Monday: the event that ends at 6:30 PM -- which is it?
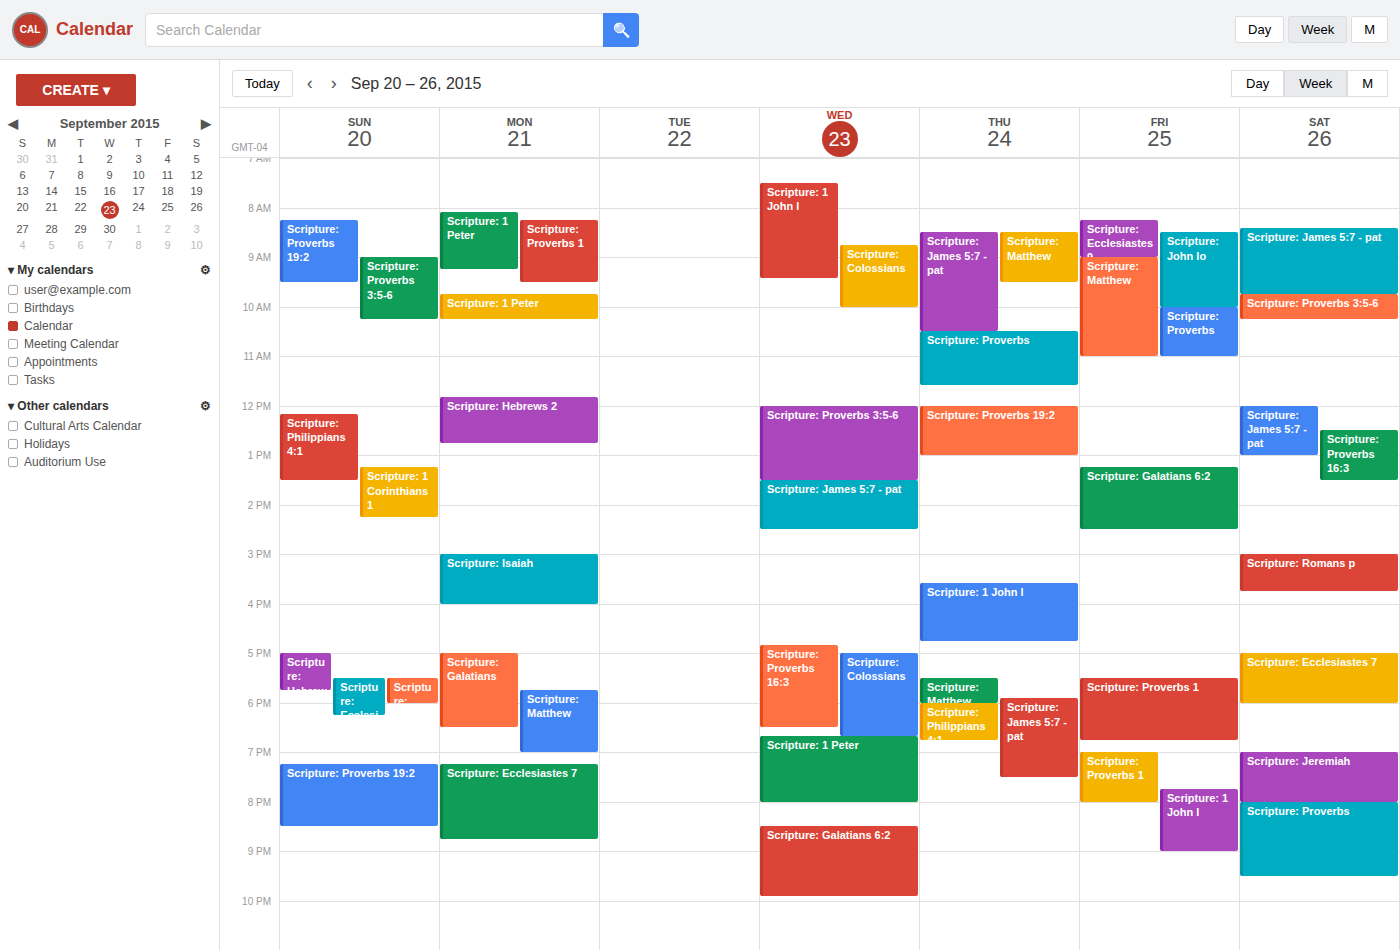
"Scripture: Galatians"